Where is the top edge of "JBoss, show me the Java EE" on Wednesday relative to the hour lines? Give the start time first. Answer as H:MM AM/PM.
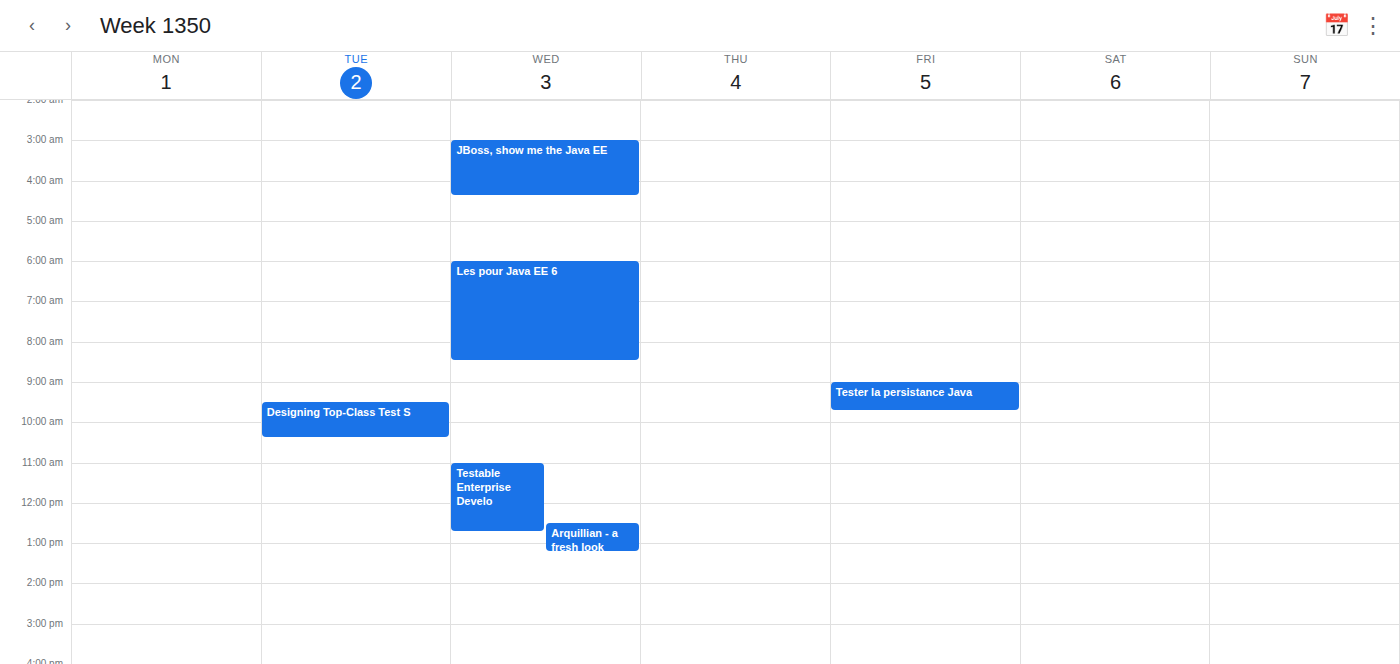
3:00 AM -- exactly on the 3 AM line.